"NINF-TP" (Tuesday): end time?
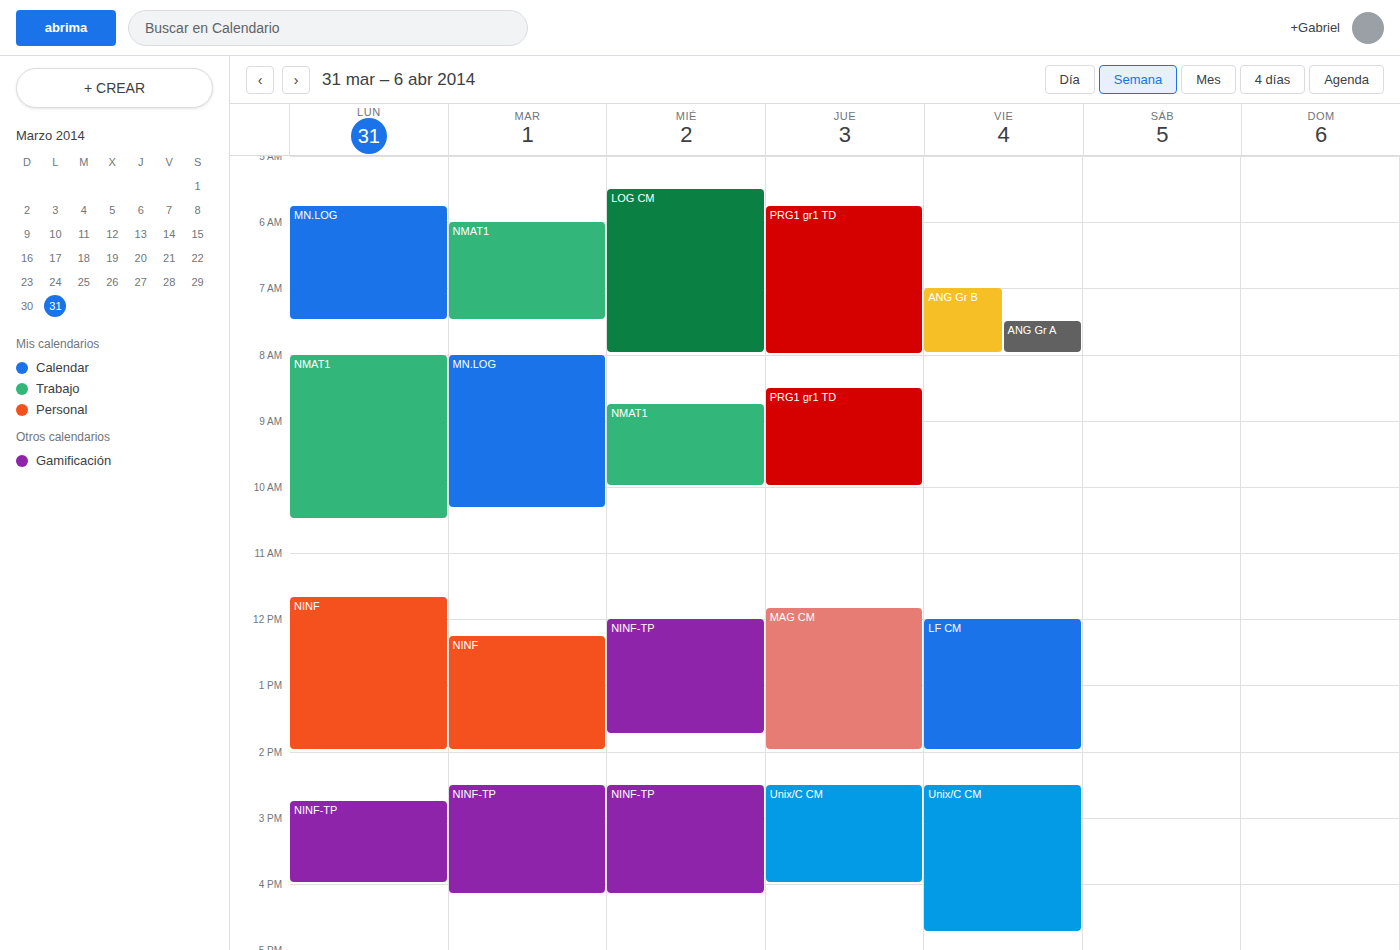
4:10 PM